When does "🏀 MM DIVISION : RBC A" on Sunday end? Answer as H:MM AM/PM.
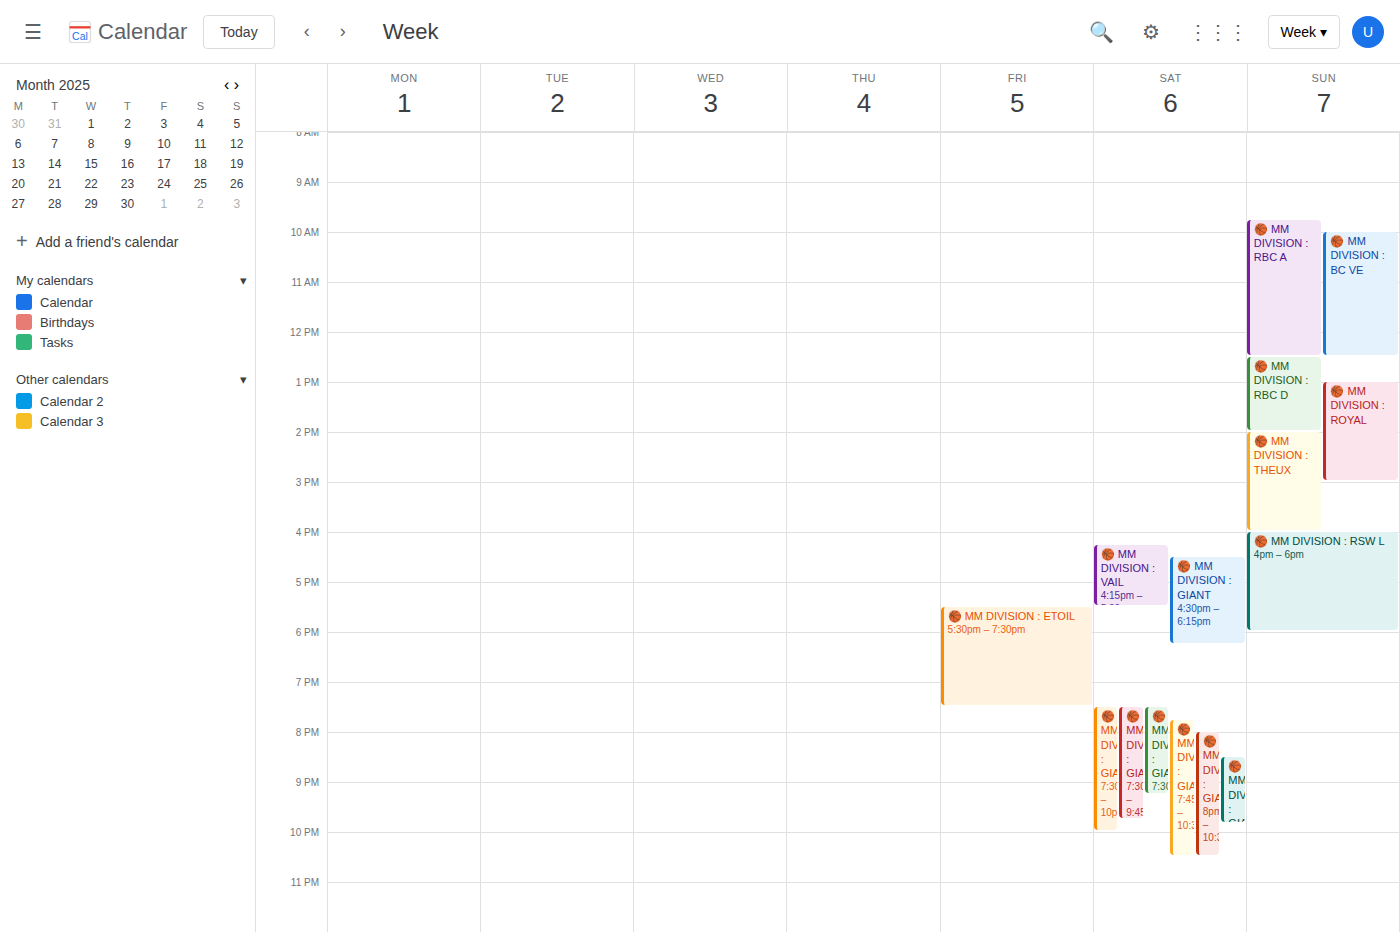
12:30 PM